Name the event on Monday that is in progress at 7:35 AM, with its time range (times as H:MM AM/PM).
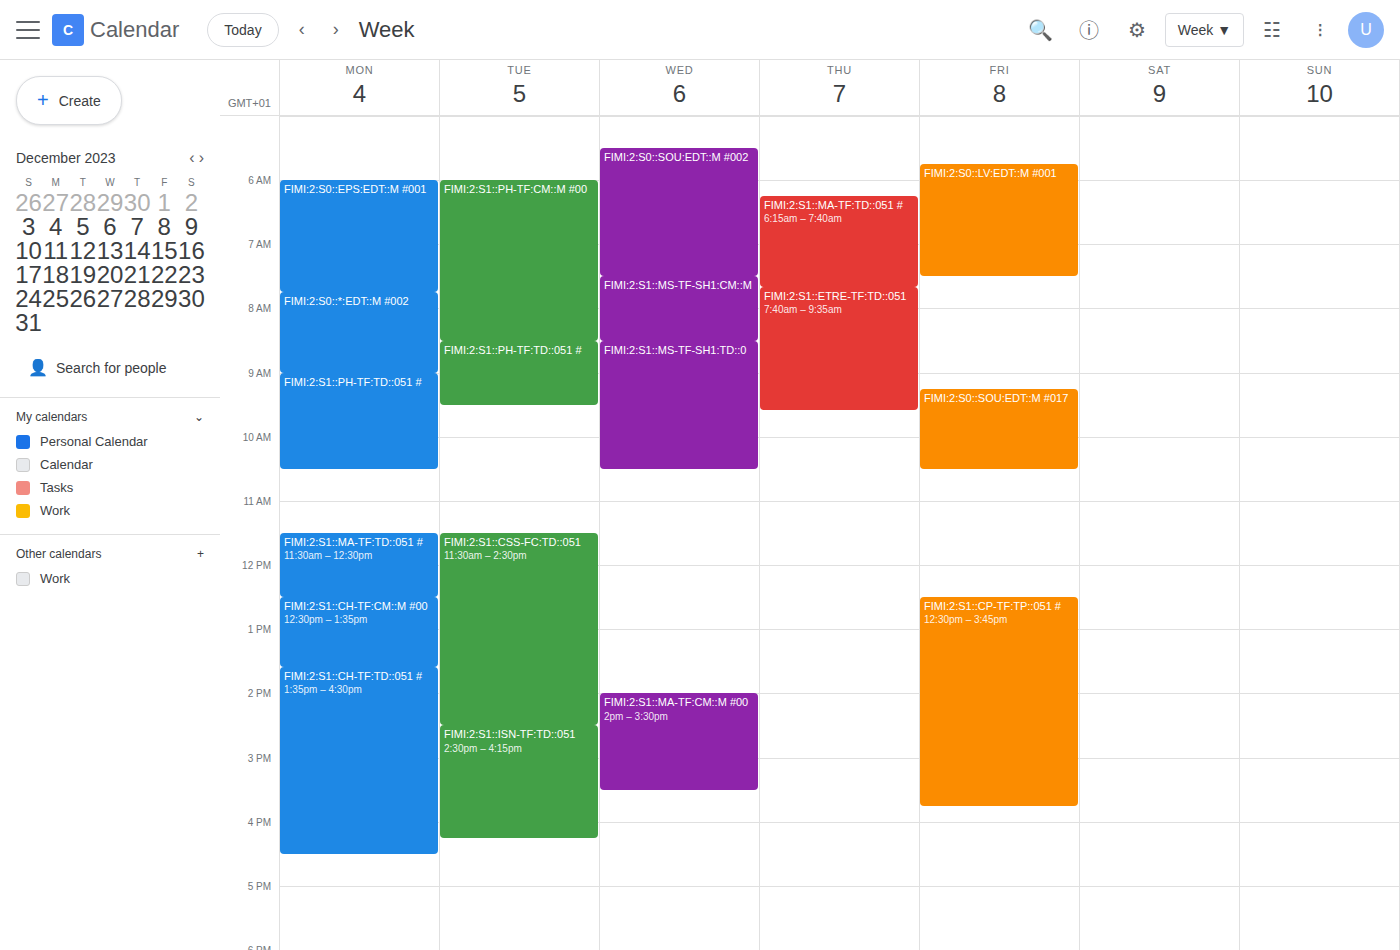
"FIMI:2:S0::EPS:EDT::M #001", 6:00 AM to 7:45 AM